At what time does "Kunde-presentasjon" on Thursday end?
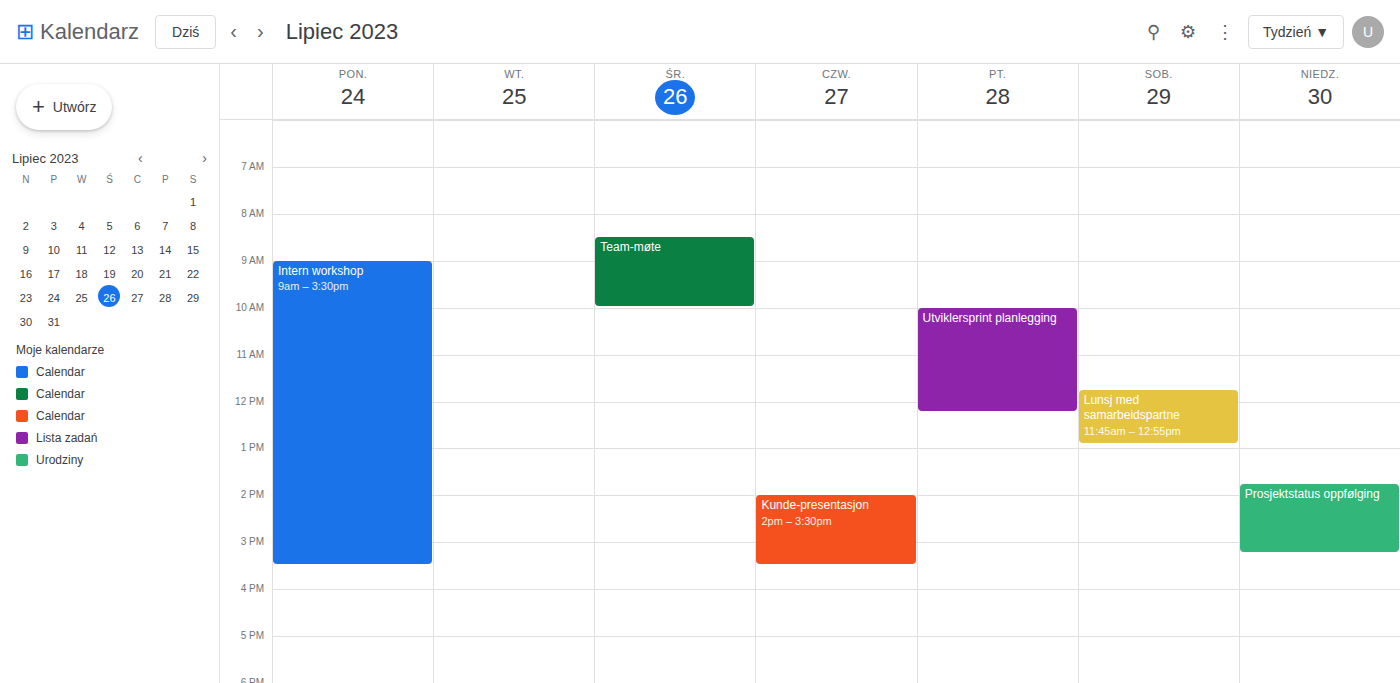
15:30